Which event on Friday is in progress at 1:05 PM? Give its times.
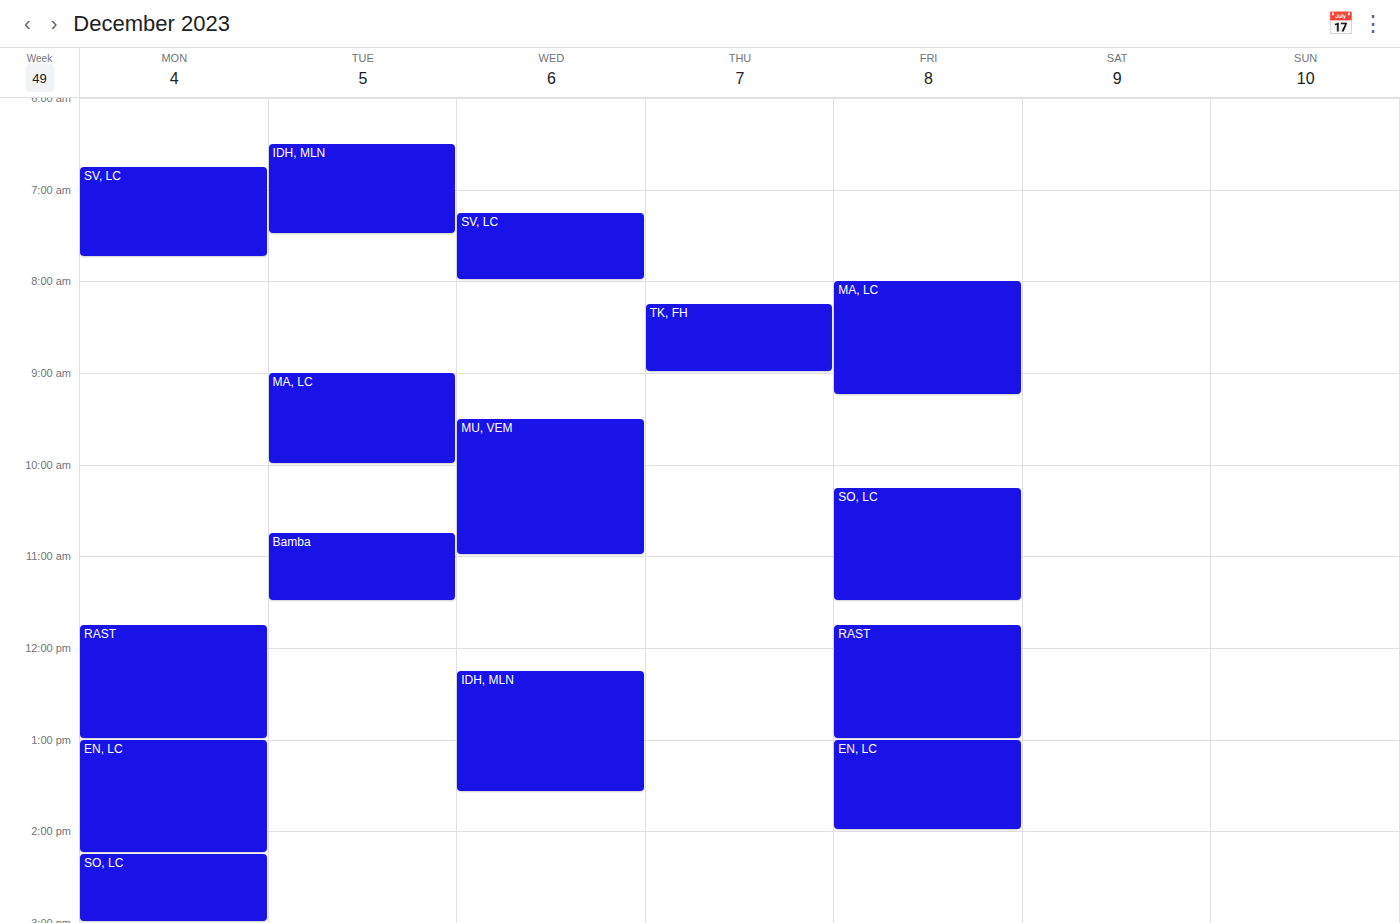
"EN, LC", 1:00 PM to 2:00 PM